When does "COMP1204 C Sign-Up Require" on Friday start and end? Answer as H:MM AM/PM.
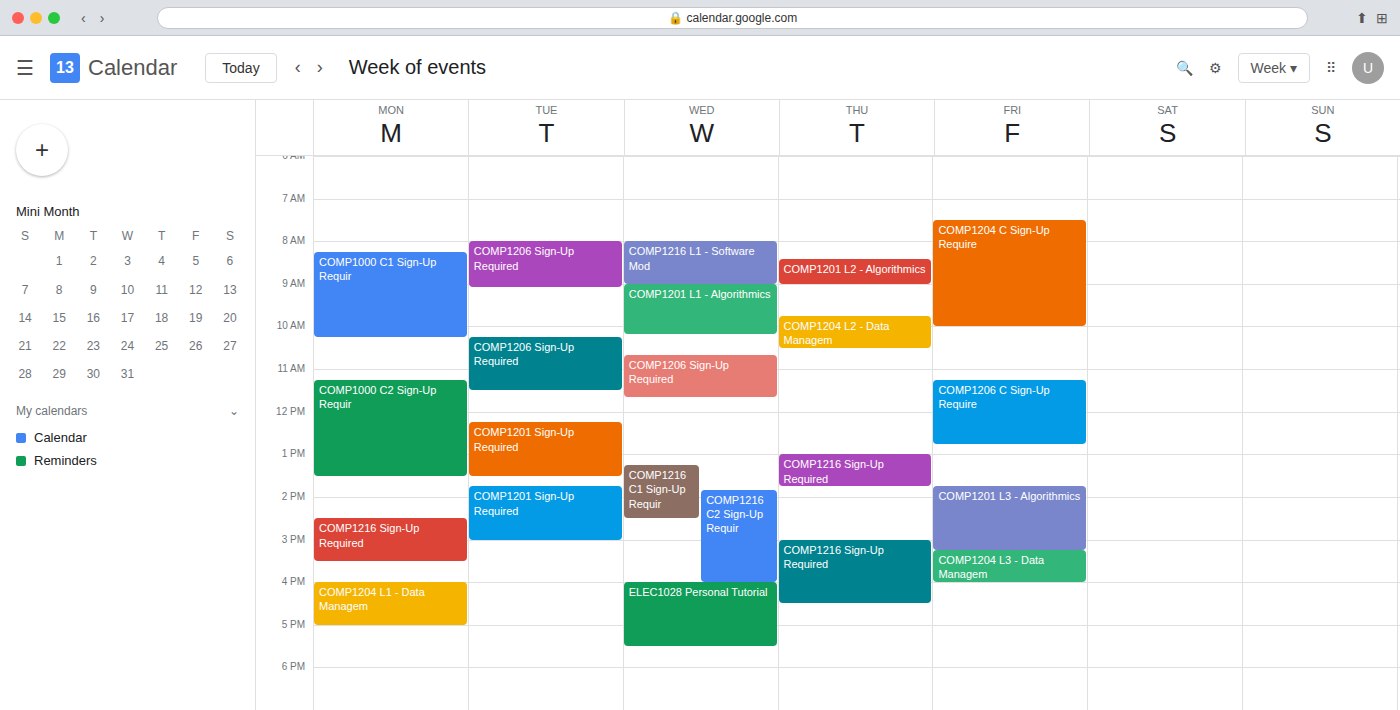
7:30 AM to 10:00 AM